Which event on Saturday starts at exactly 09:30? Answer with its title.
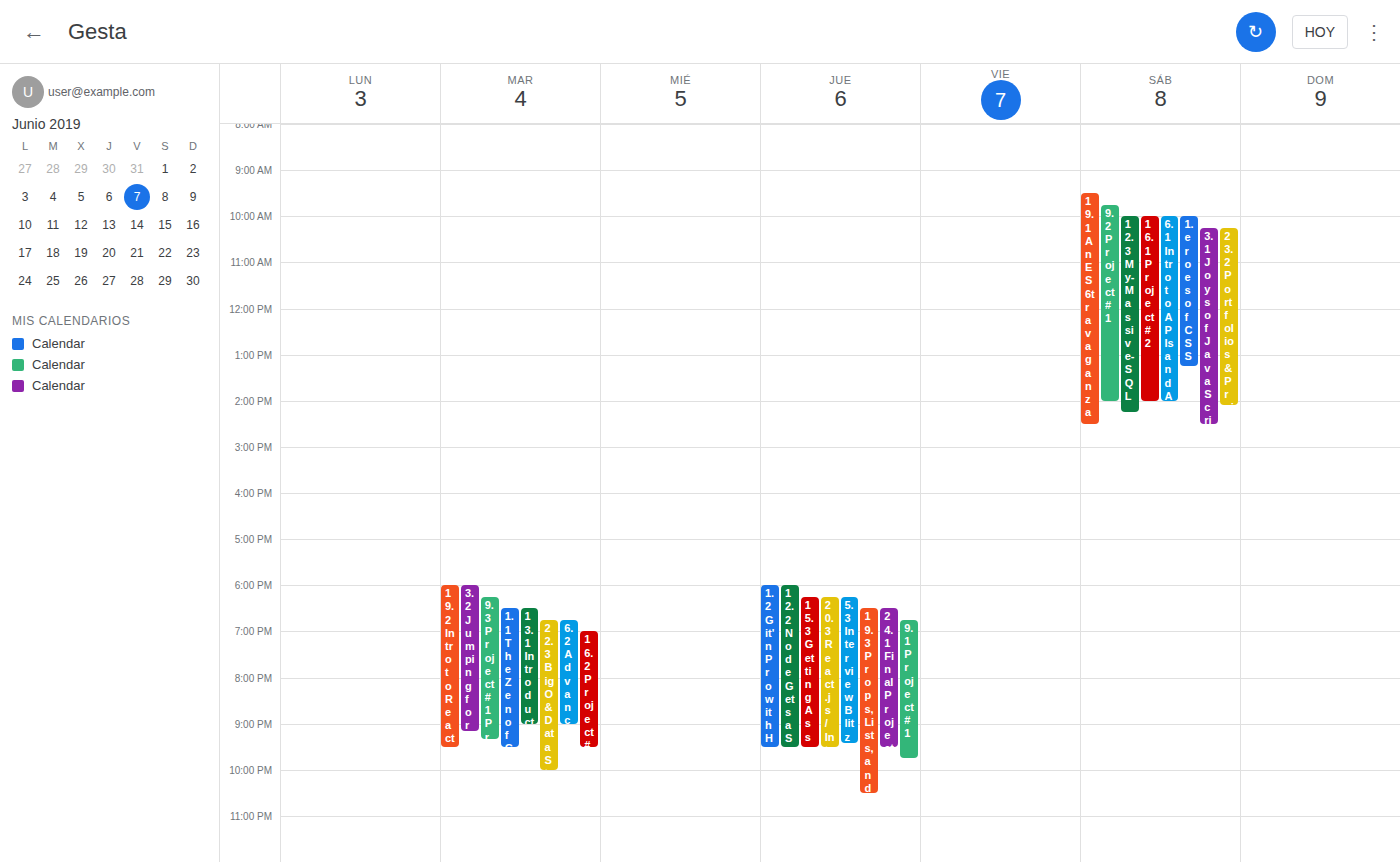
"19.1 An ES6travaganza"